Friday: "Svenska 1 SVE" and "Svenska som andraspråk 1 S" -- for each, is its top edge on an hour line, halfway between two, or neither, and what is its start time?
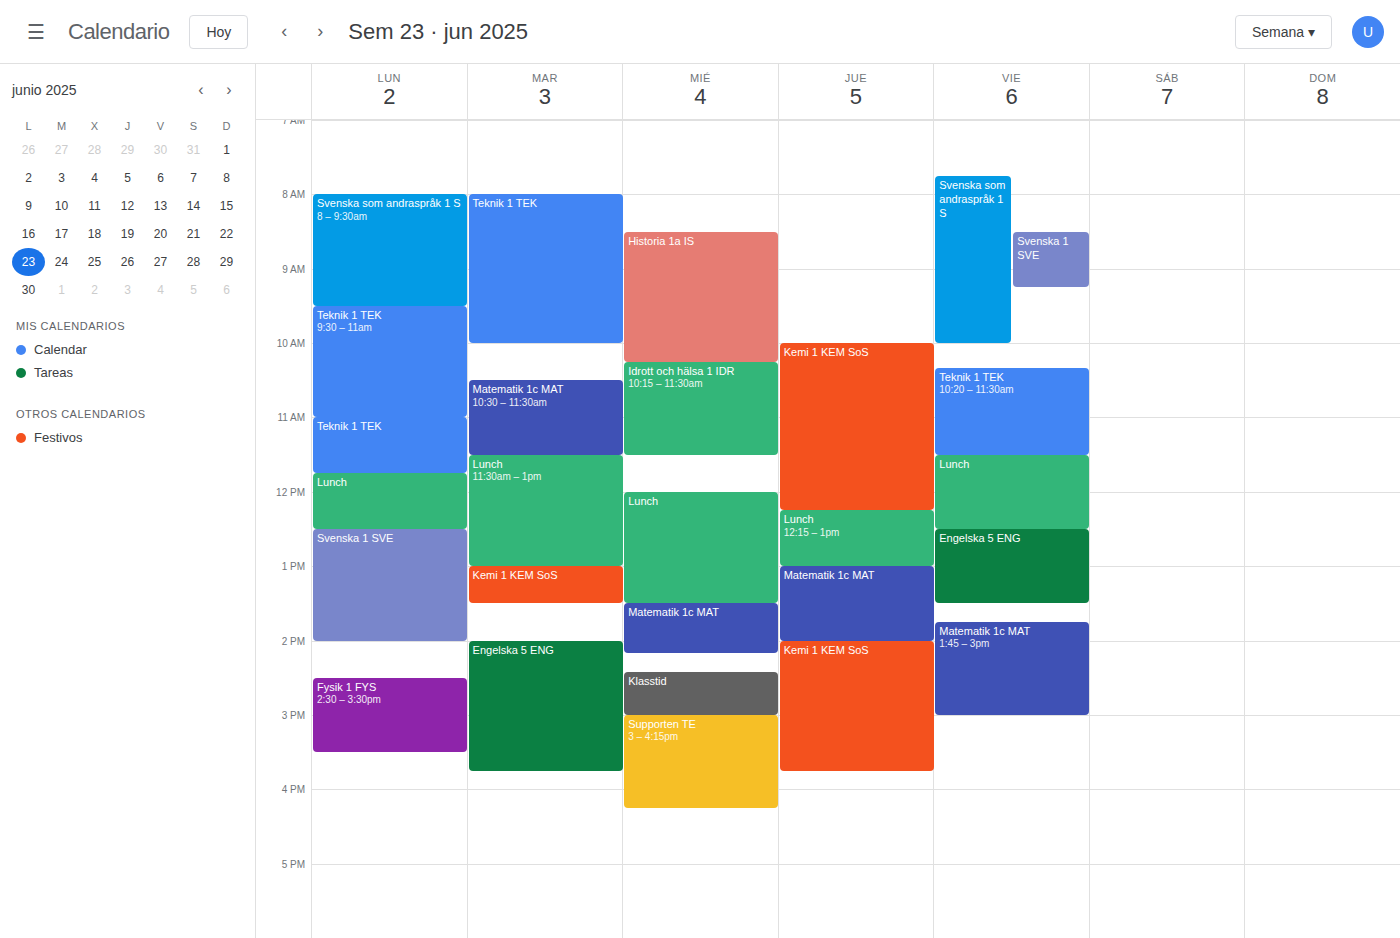
"Svenska 1 SVE": 8:30 AM, halfway between the 8 AM and 9 AM lines. "Svenska som andraspråk 1 S": 7:45 AM, neither: three quarters of the way from the 7 AM line to the 8 AM line.